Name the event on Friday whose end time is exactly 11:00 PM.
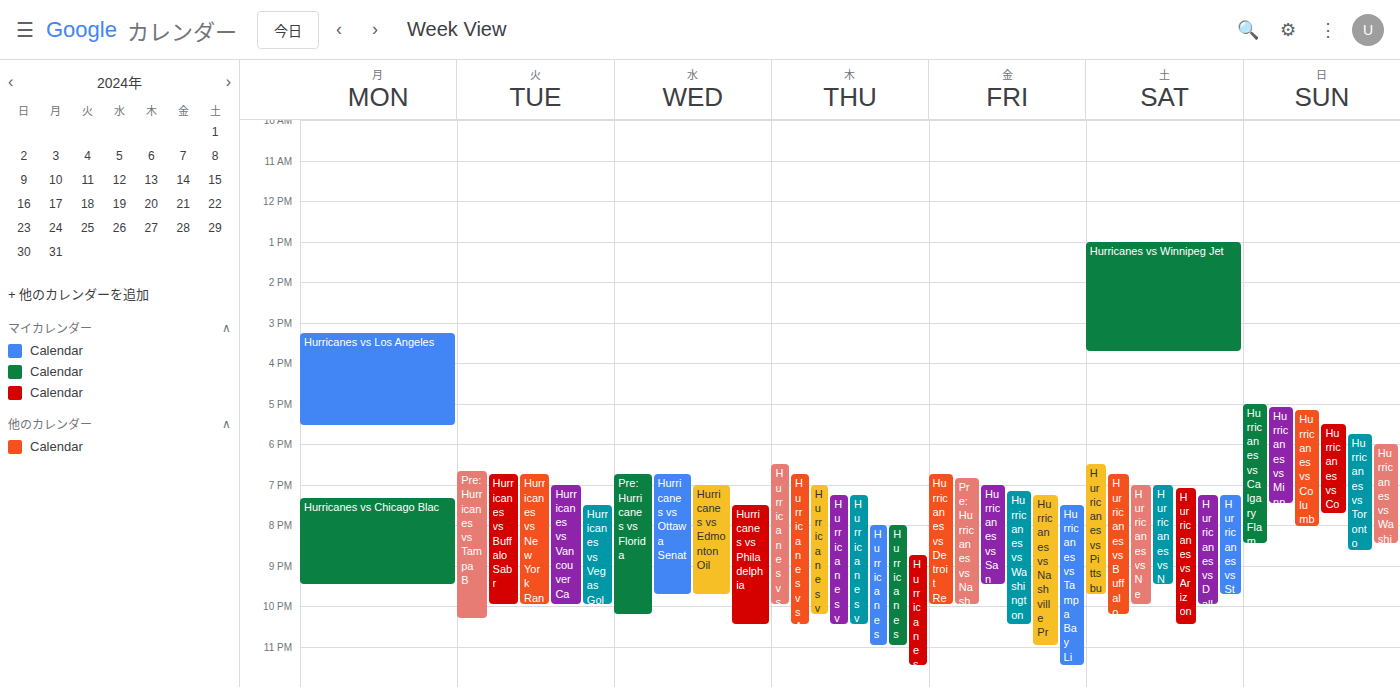
"Hurricanes vs Nashville Pr"